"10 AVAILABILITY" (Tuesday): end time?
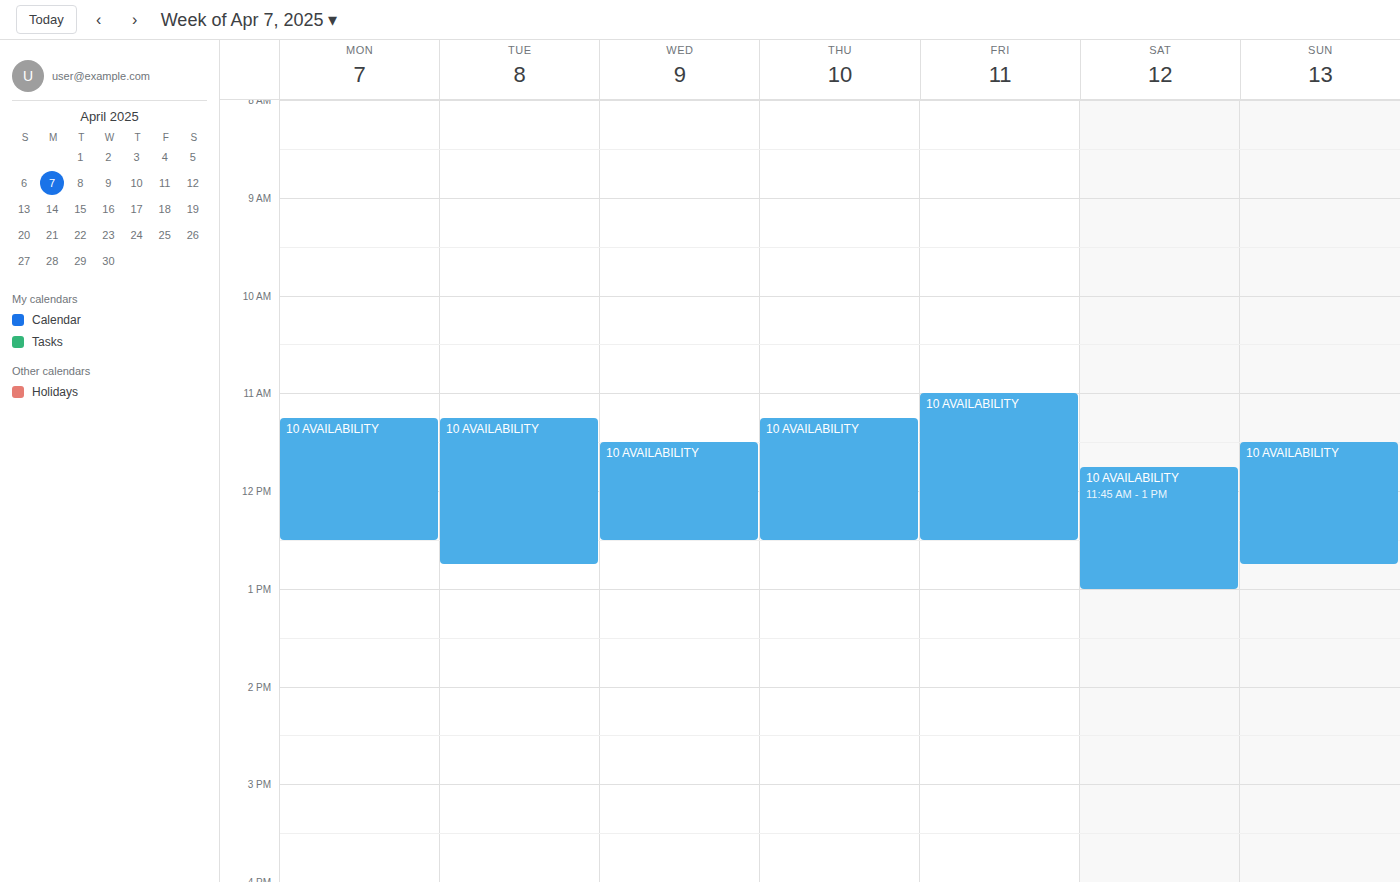
12:45 PM